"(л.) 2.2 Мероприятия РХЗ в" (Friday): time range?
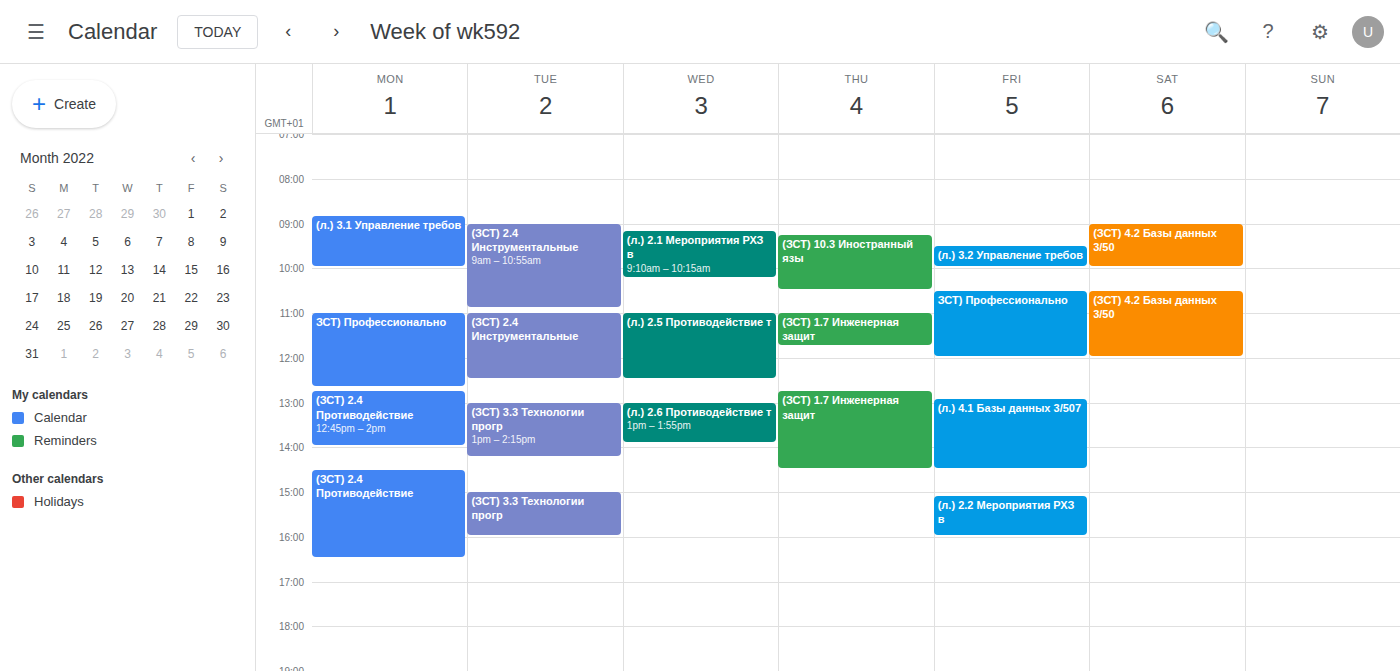
3:05 PM to 4:00 PM